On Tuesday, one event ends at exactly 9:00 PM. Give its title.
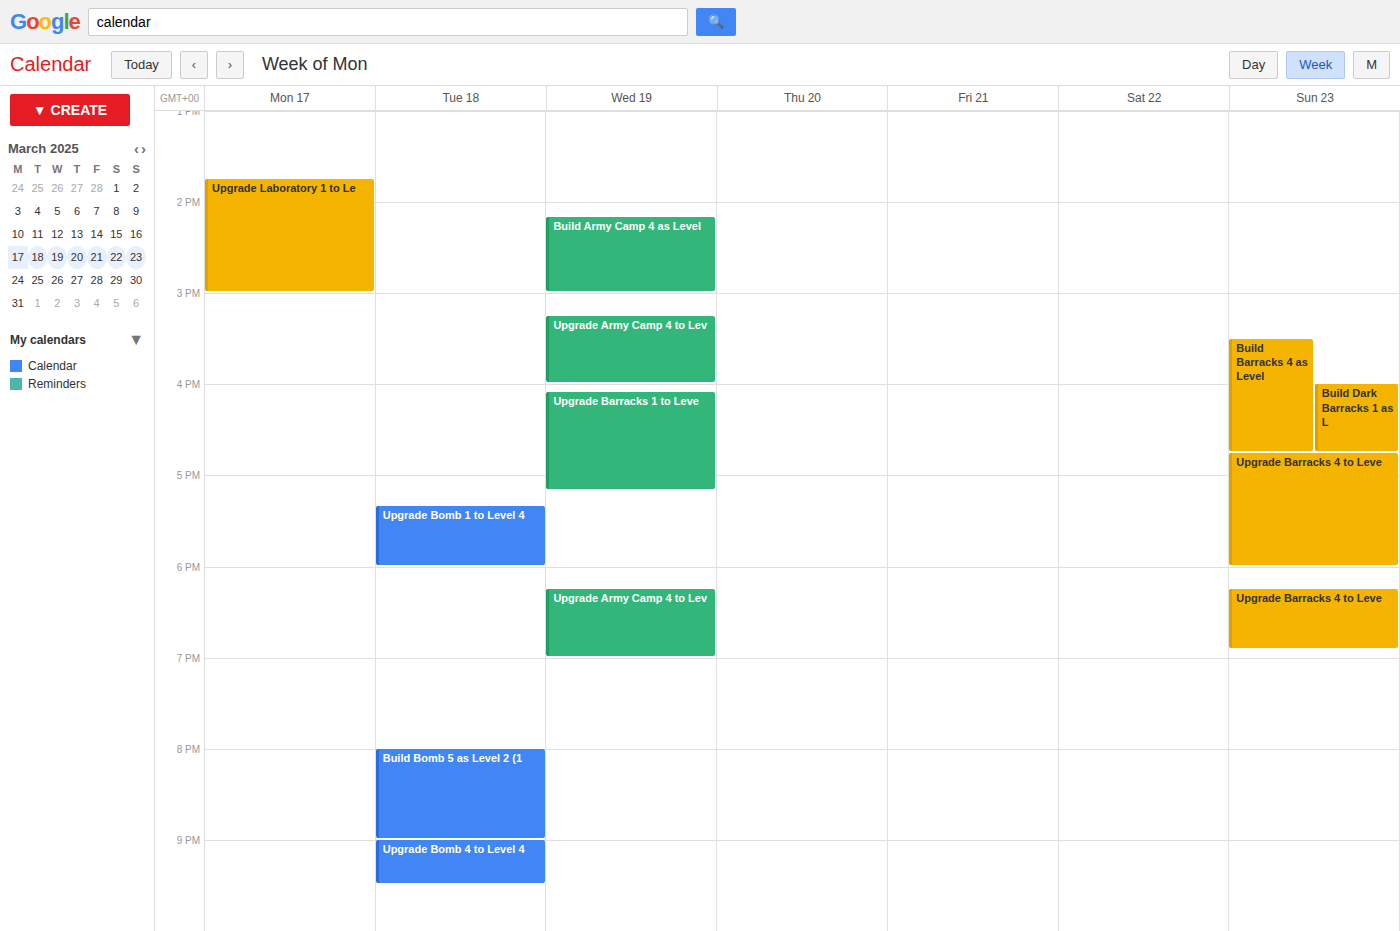
"Build Bomb 5 as Level 2 (1"